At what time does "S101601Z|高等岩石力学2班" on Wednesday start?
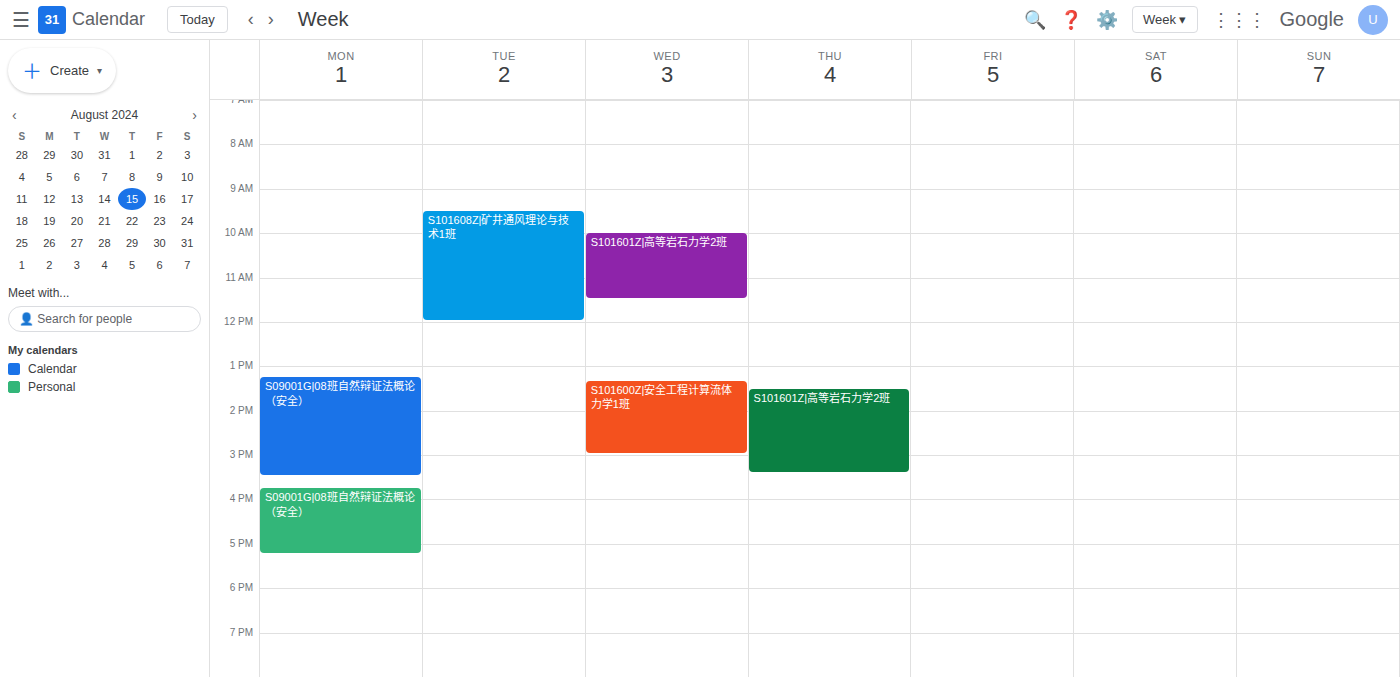
10:00 AM